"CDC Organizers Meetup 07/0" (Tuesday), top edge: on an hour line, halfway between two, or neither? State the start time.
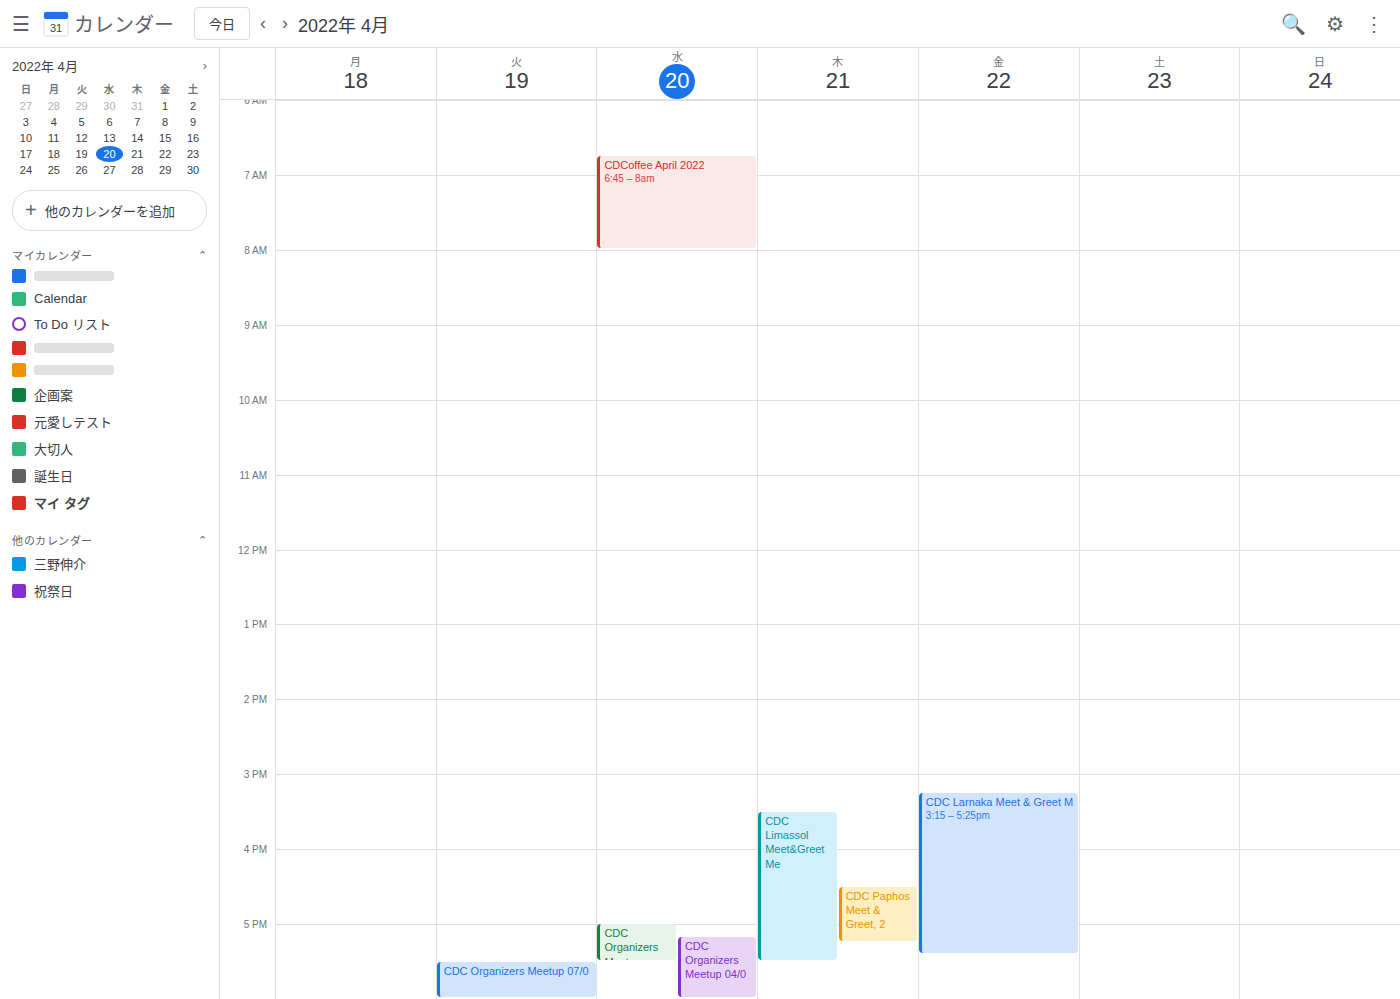
5:30 PM -- halfway between the 5 PM and 6 PM lines.